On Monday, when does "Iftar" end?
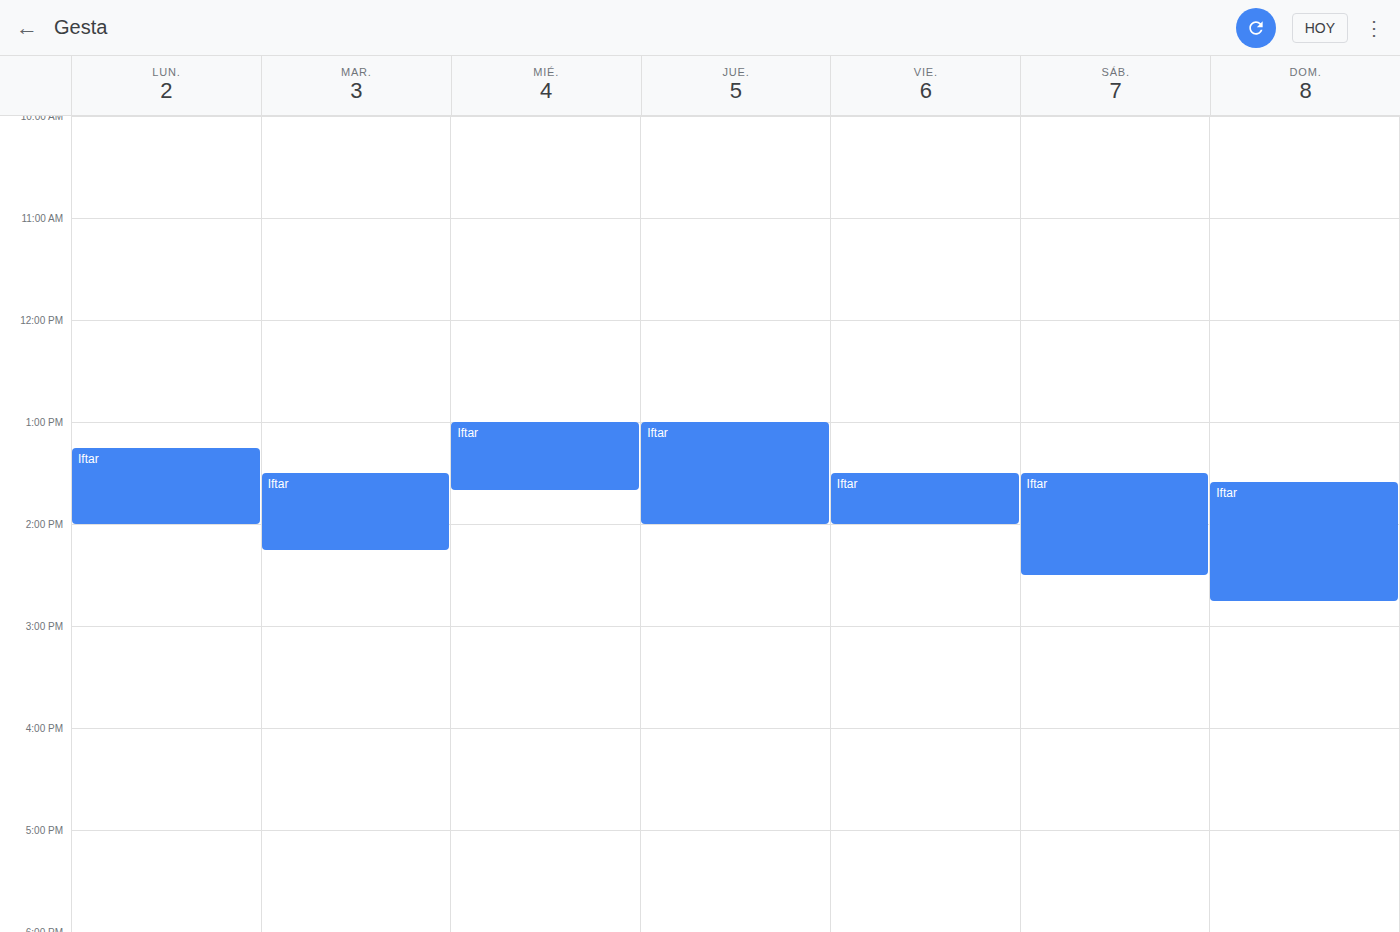
2:00 PM